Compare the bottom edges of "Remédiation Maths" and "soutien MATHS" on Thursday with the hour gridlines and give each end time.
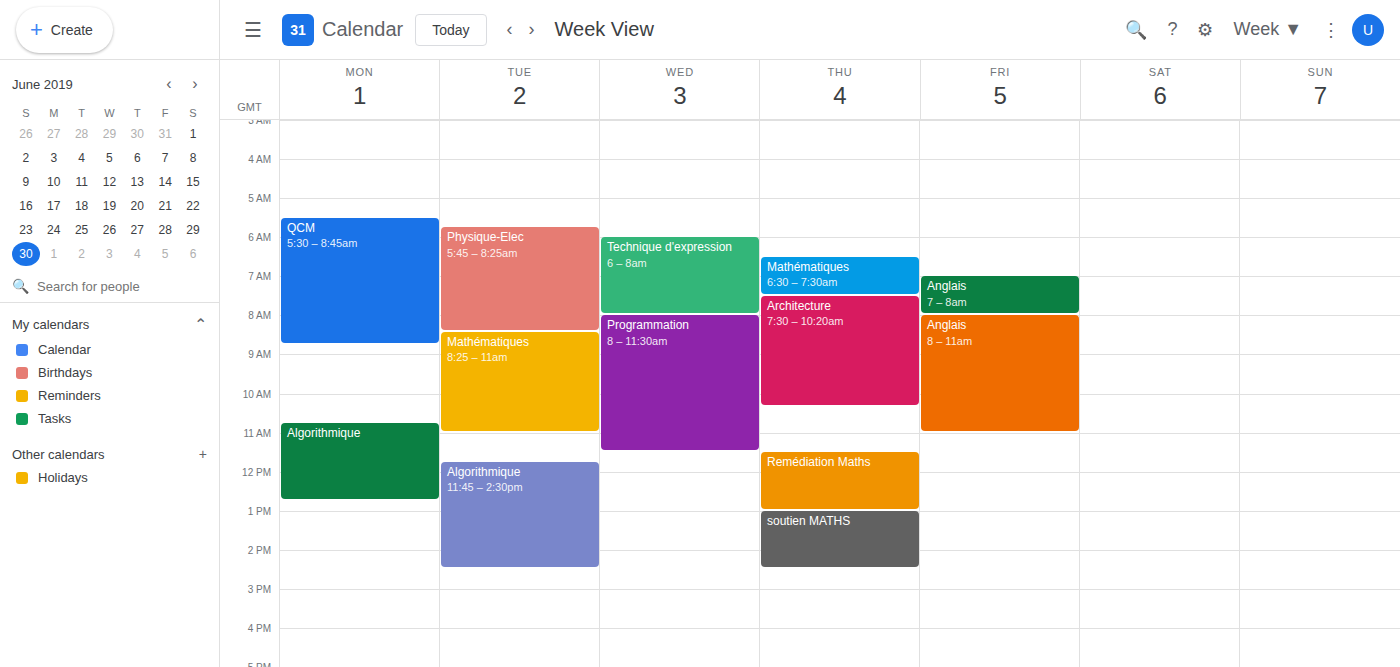
"Remédiation Maths": 13:00, exactly on the 13:00 line. "soutien MATHS": 14:30, halfway between the 14:00 and 15:00 lines.